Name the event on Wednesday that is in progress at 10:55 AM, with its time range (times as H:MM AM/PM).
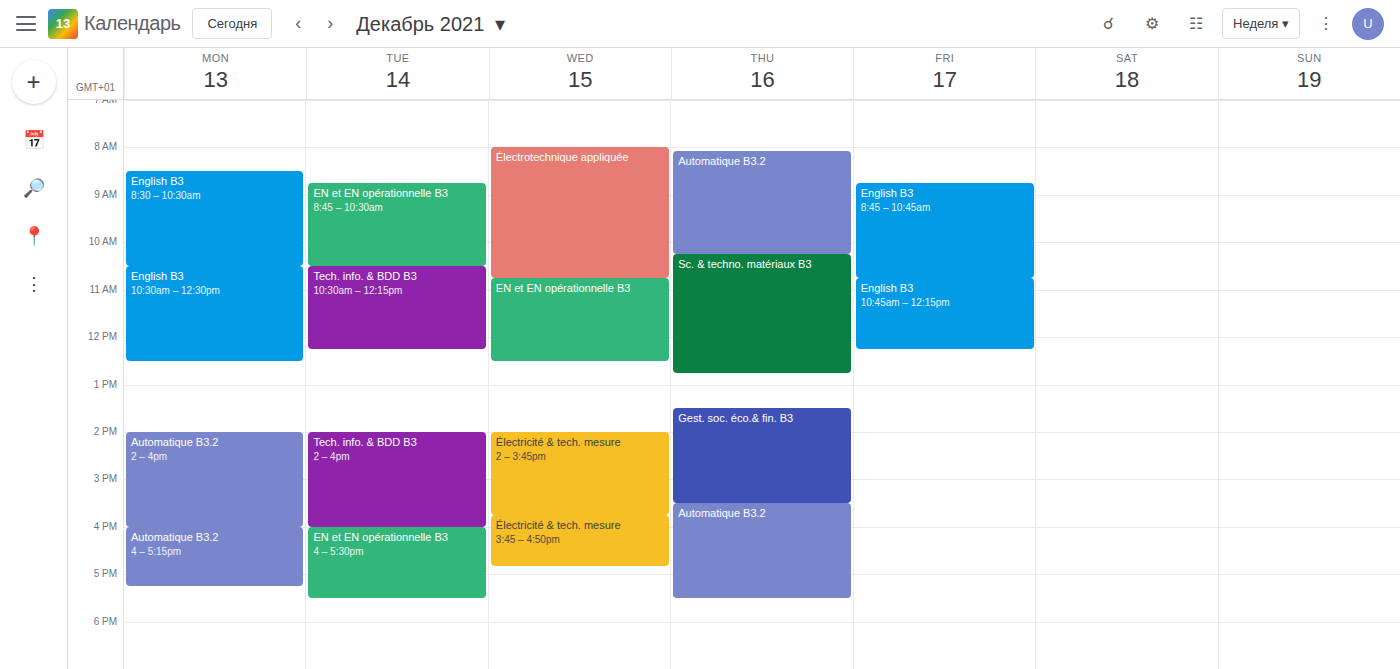
"EN et EN opérationnelle B3", 10:45 AM to 12:30 PM